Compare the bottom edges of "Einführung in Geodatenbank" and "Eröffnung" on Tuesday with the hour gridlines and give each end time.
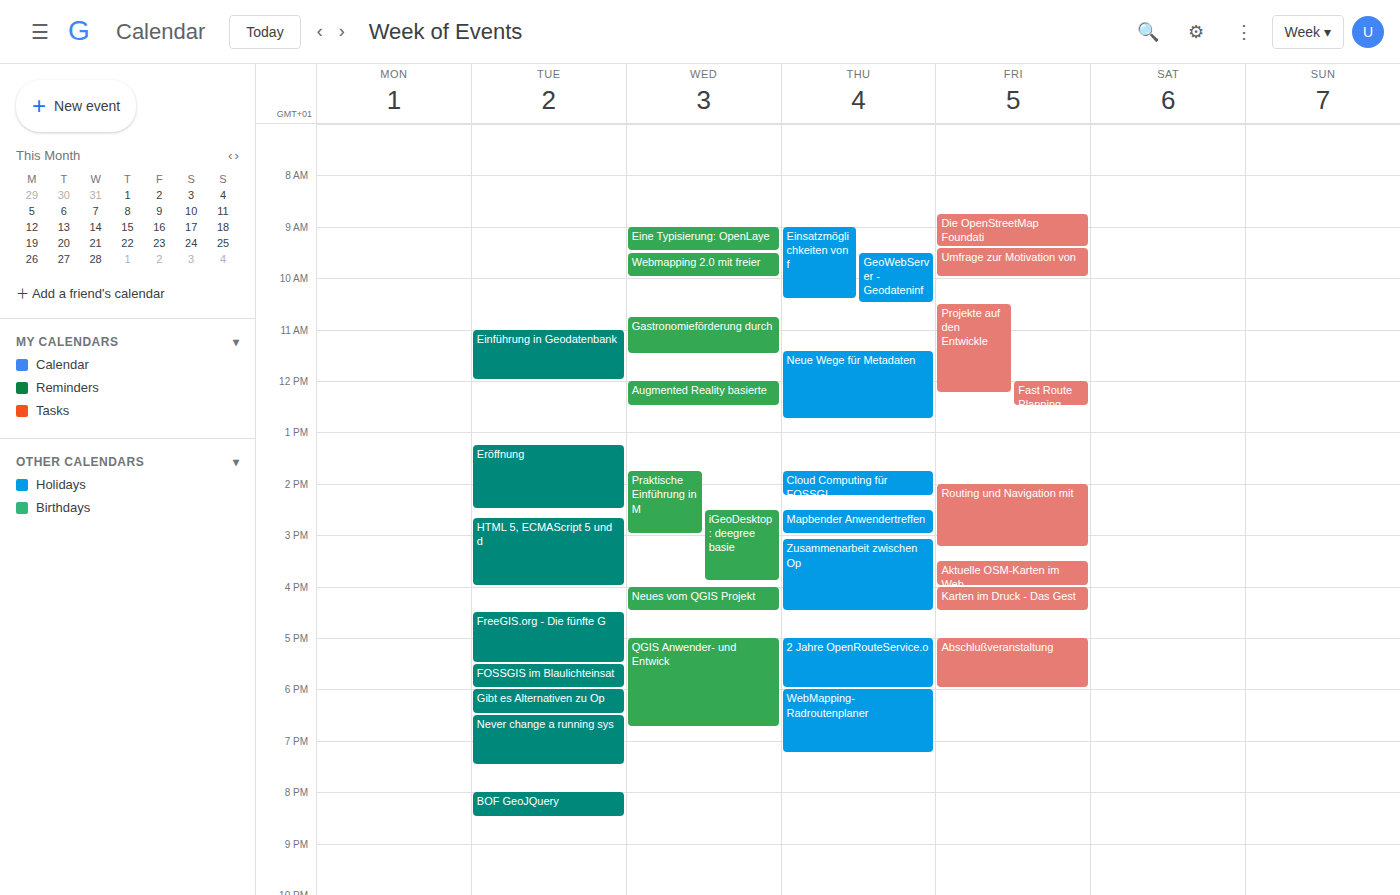
"Einführung in Geodatenbank": 12:00, exactly on the 12:00 line. "Eröffnung": 14:30, halfway between the 14:00 and 15:00 lines.